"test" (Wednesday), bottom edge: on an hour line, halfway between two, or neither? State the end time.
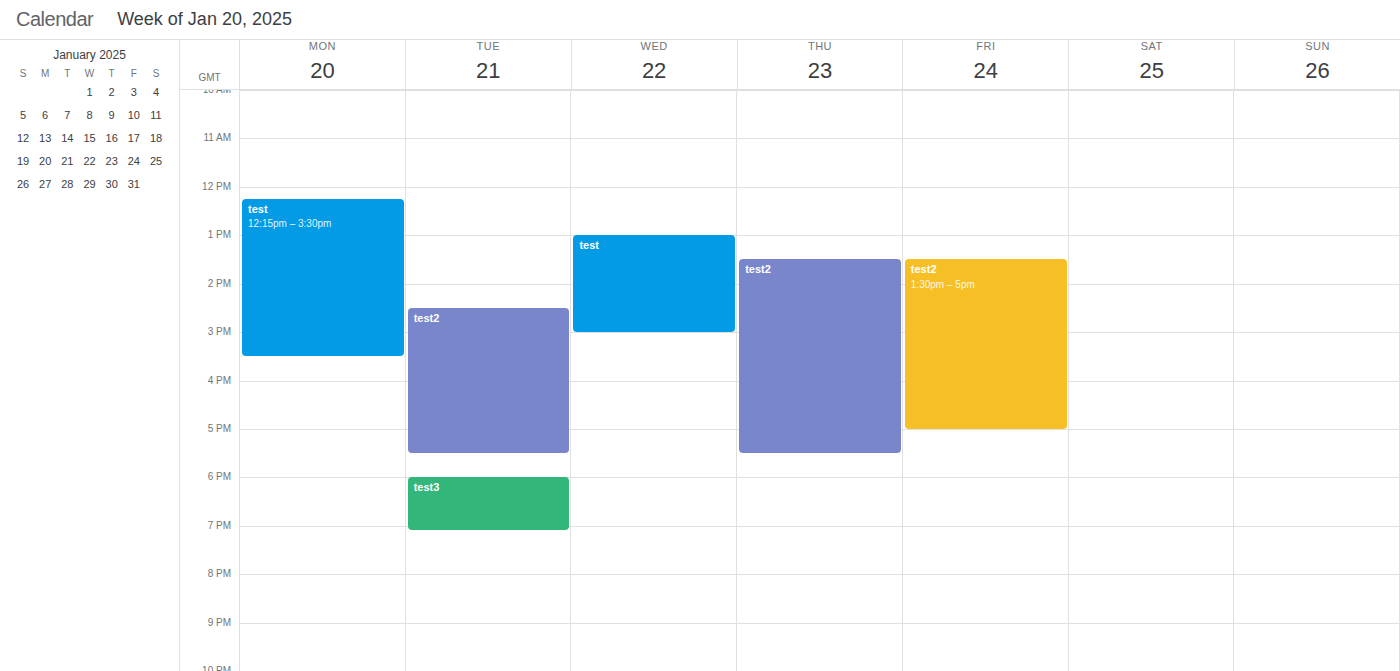
3:00 PM -- exactly on the 3 PM line.